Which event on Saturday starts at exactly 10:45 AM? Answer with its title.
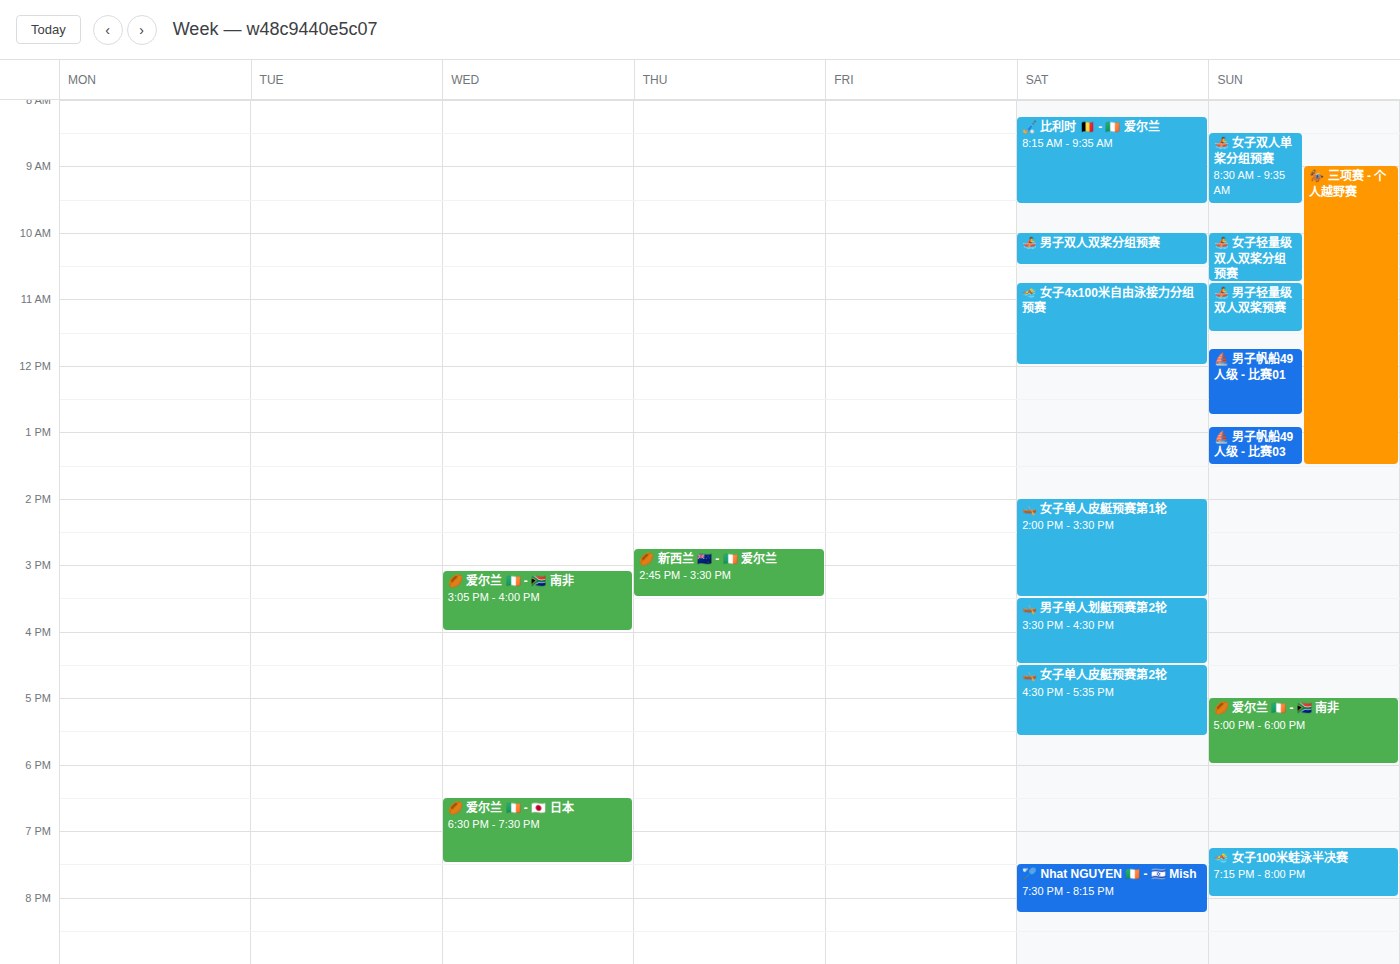
"🏊 女子4x100米自由泳接力分组预赛"